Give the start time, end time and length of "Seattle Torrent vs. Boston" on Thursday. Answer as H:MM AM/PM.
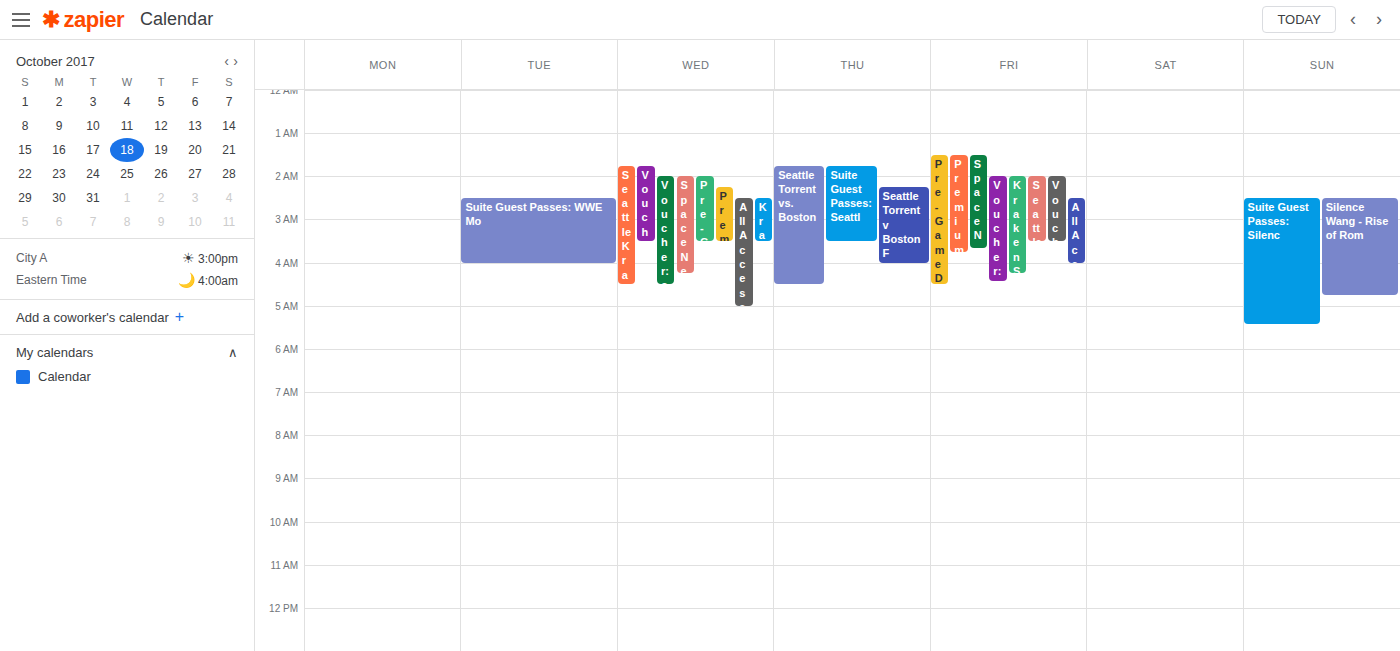
1:45 AM to 4:30 AM, 2 hours 45 minutes